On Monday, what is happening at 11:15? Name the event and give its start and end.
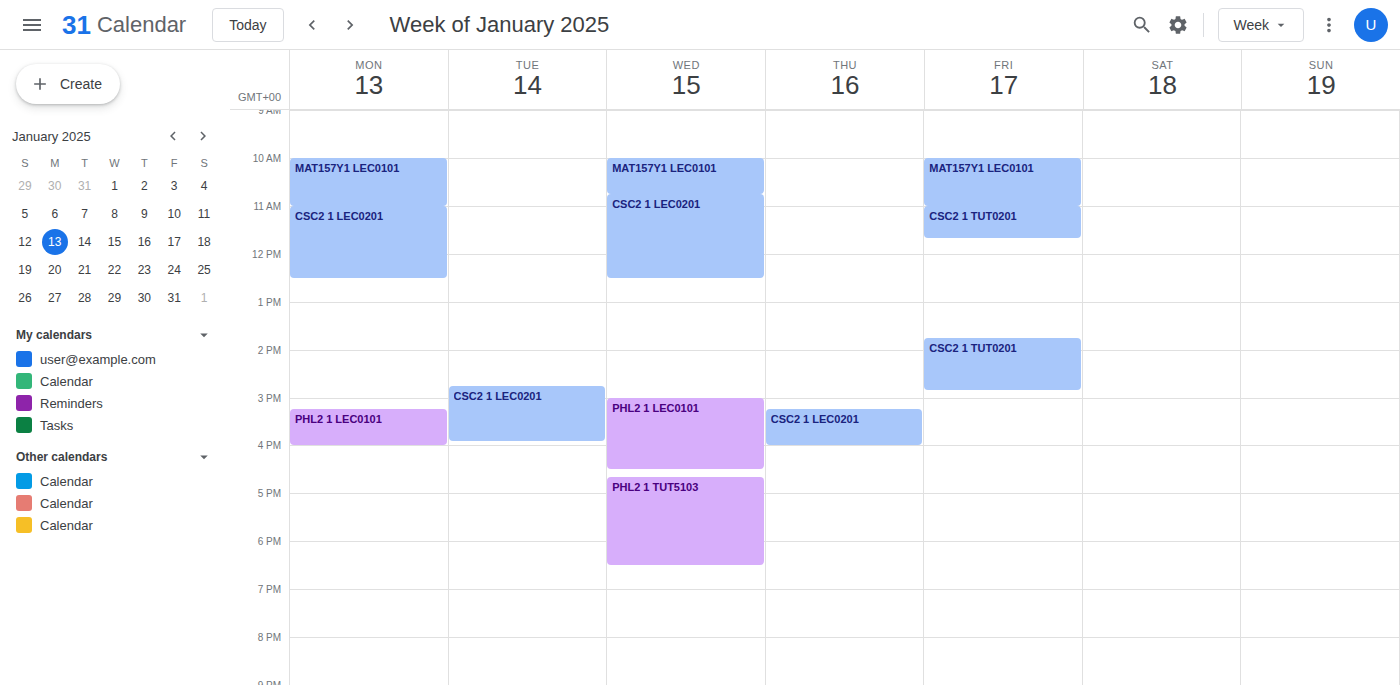
"CSC2 1 LEC0201", 11:00 to 12:30